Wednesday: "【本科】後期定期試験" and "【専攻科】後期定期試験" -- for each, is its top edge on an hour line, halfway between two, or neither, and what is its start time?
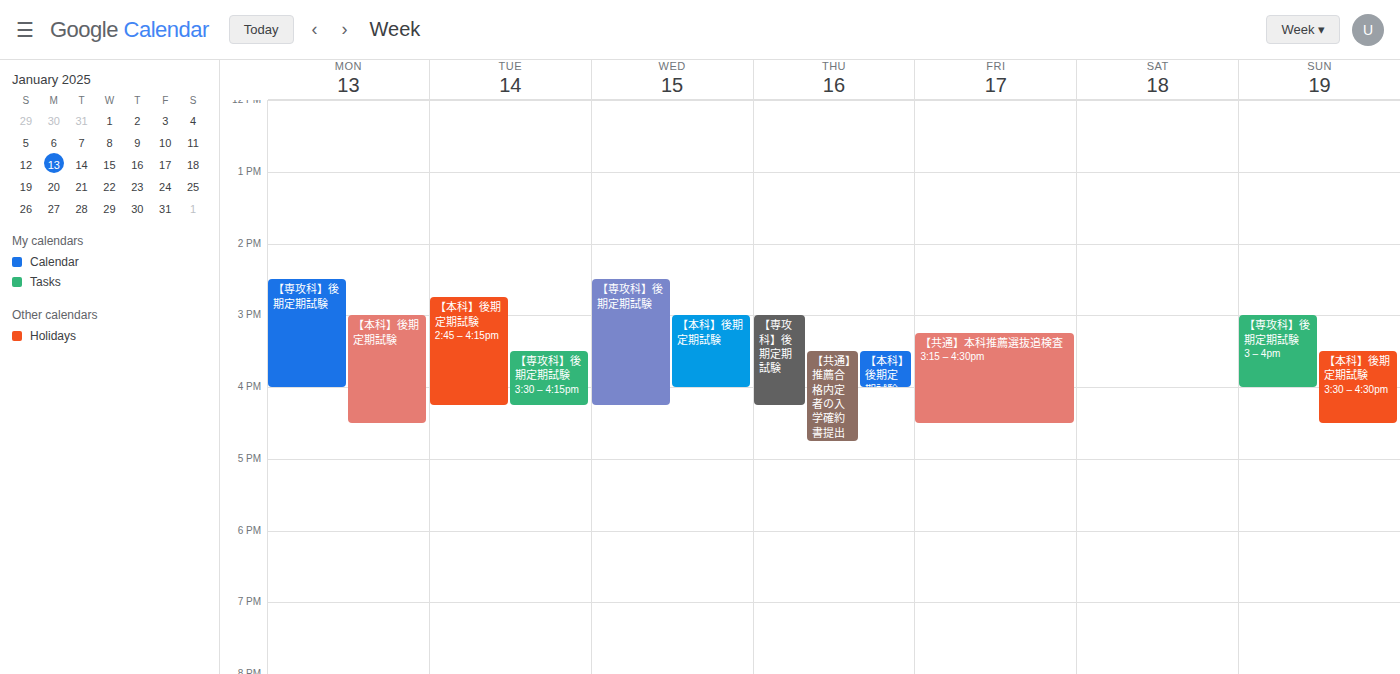
"【本科】後期定期試験": 15:00, exactly on the 15:00 line. "【専攻科】後期定期試験": 14:30, halfway between the 14:00 and 15:00 lines.